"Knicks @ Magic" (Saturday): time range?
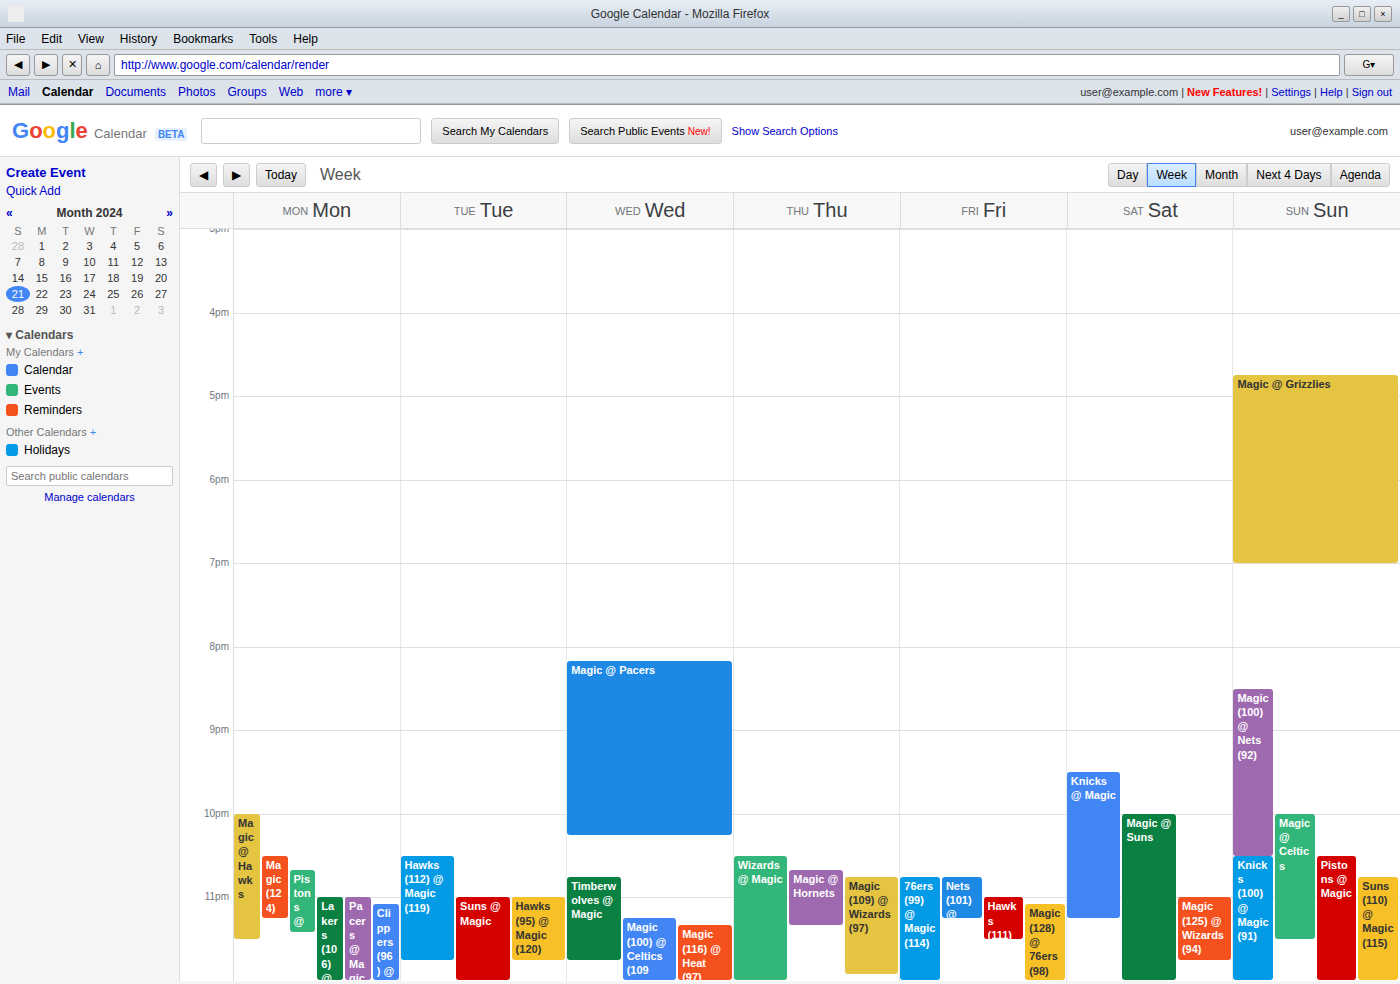
9:30 PM to 11:15 PM